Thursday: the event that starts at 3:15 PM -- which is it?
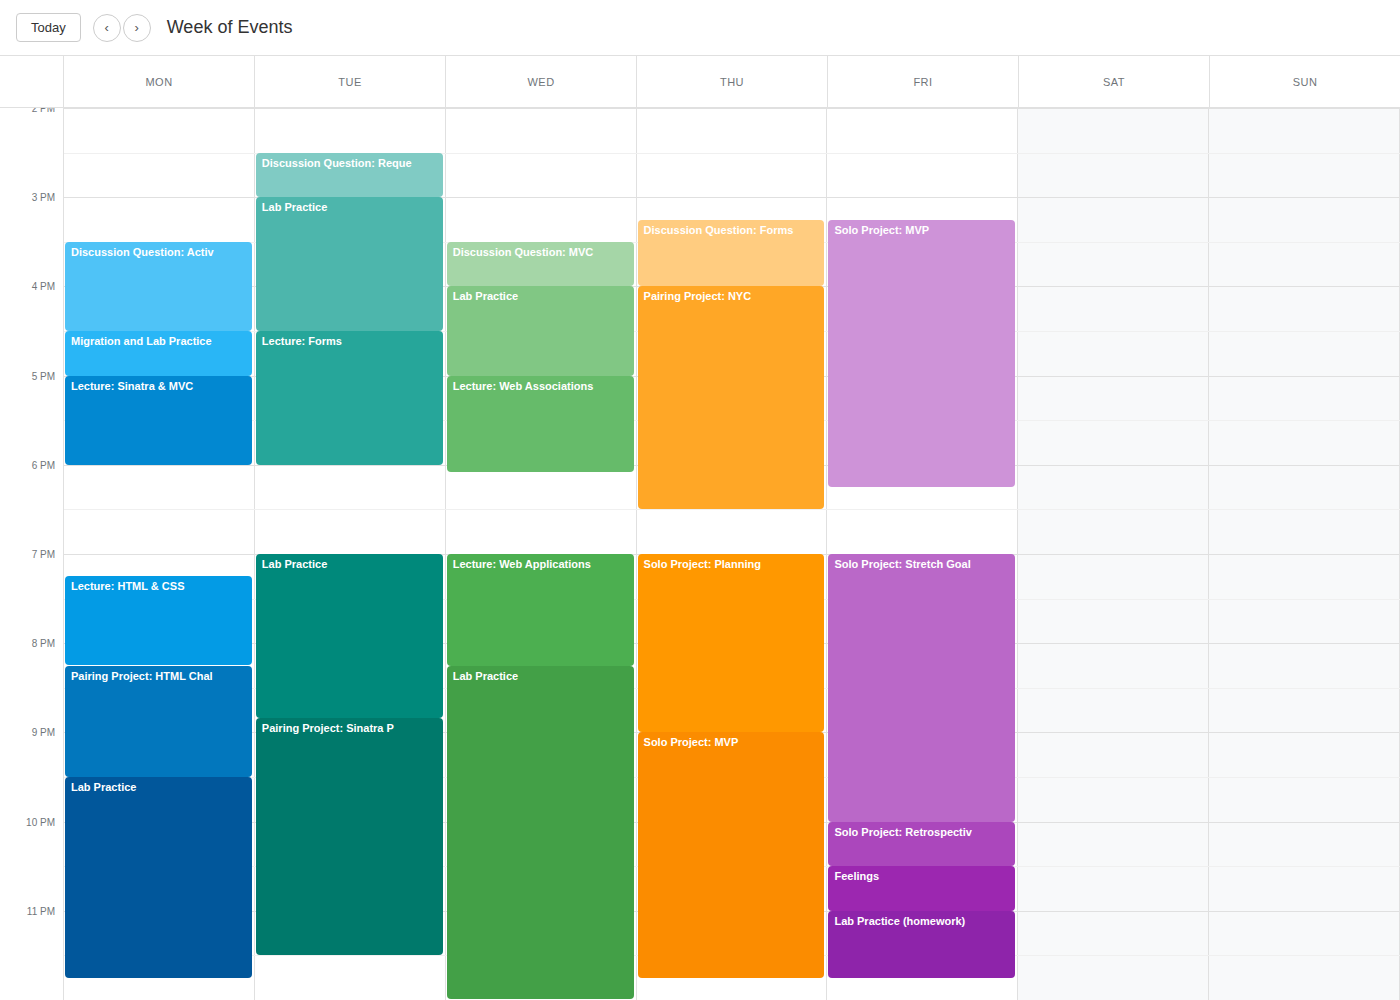
"Discussion Question: Forms"